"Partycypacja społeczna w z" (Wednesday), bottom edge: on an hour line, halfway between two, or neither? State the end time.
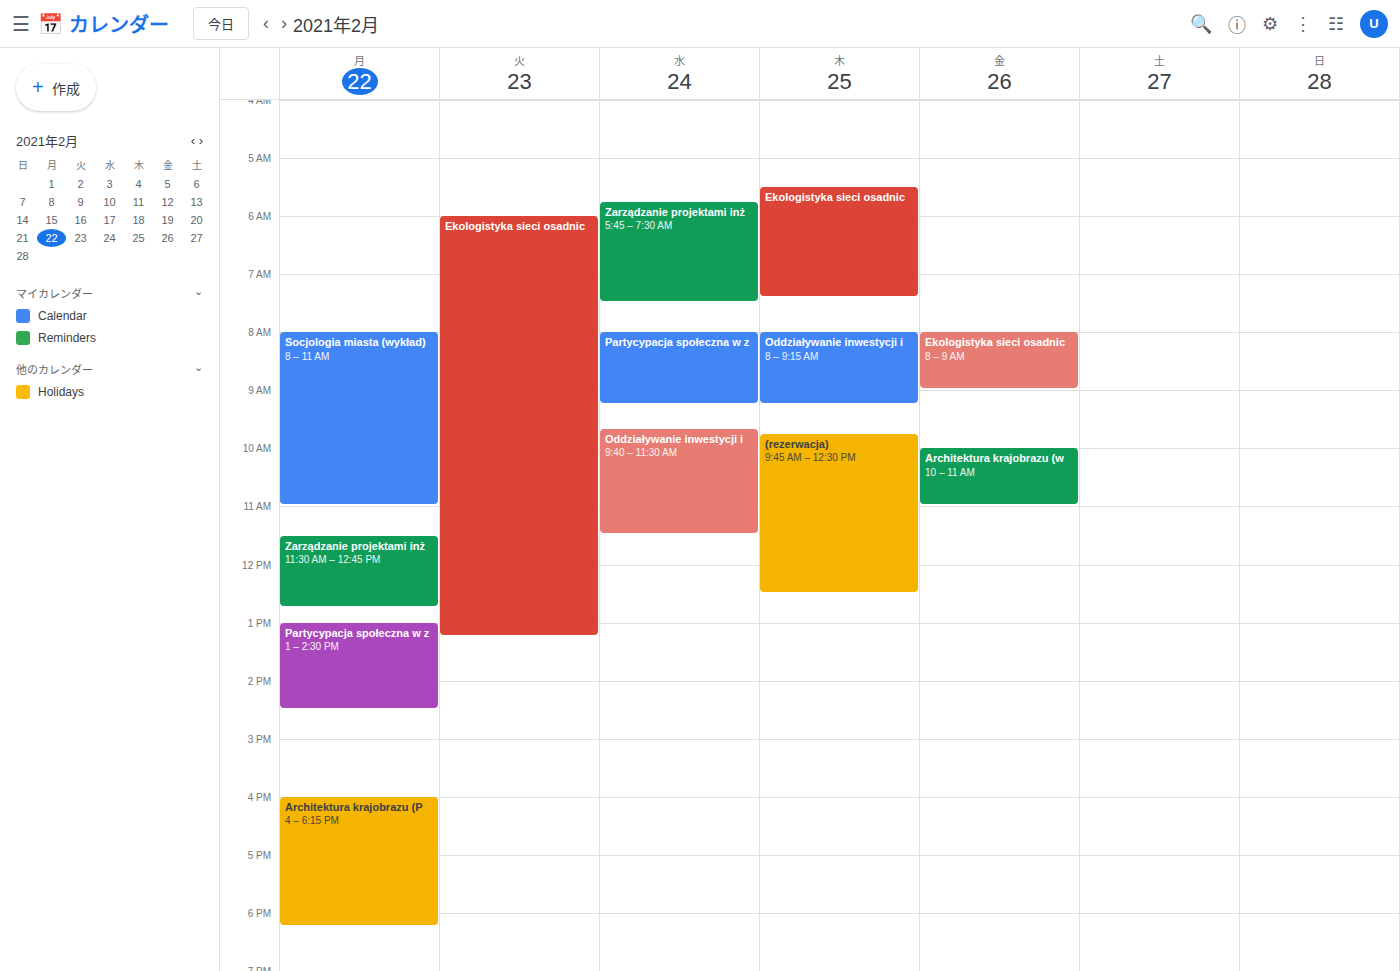
09:15 -- neither: a quarter of the way from the 09:00 line to the 10:00 line.